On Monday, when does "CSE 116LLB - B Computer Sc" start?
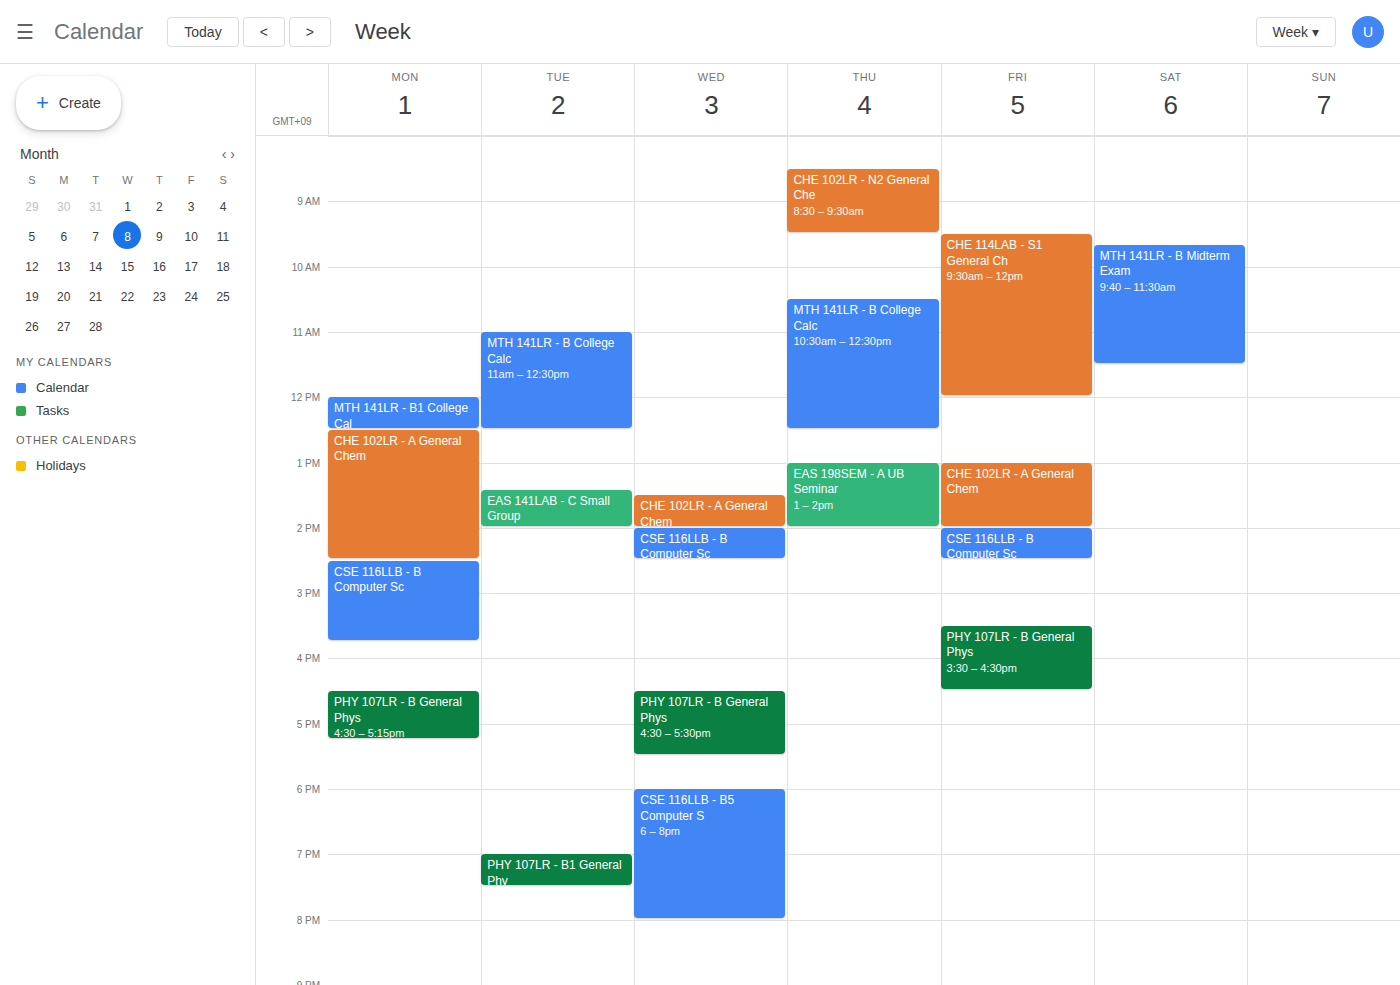
2:30 PM